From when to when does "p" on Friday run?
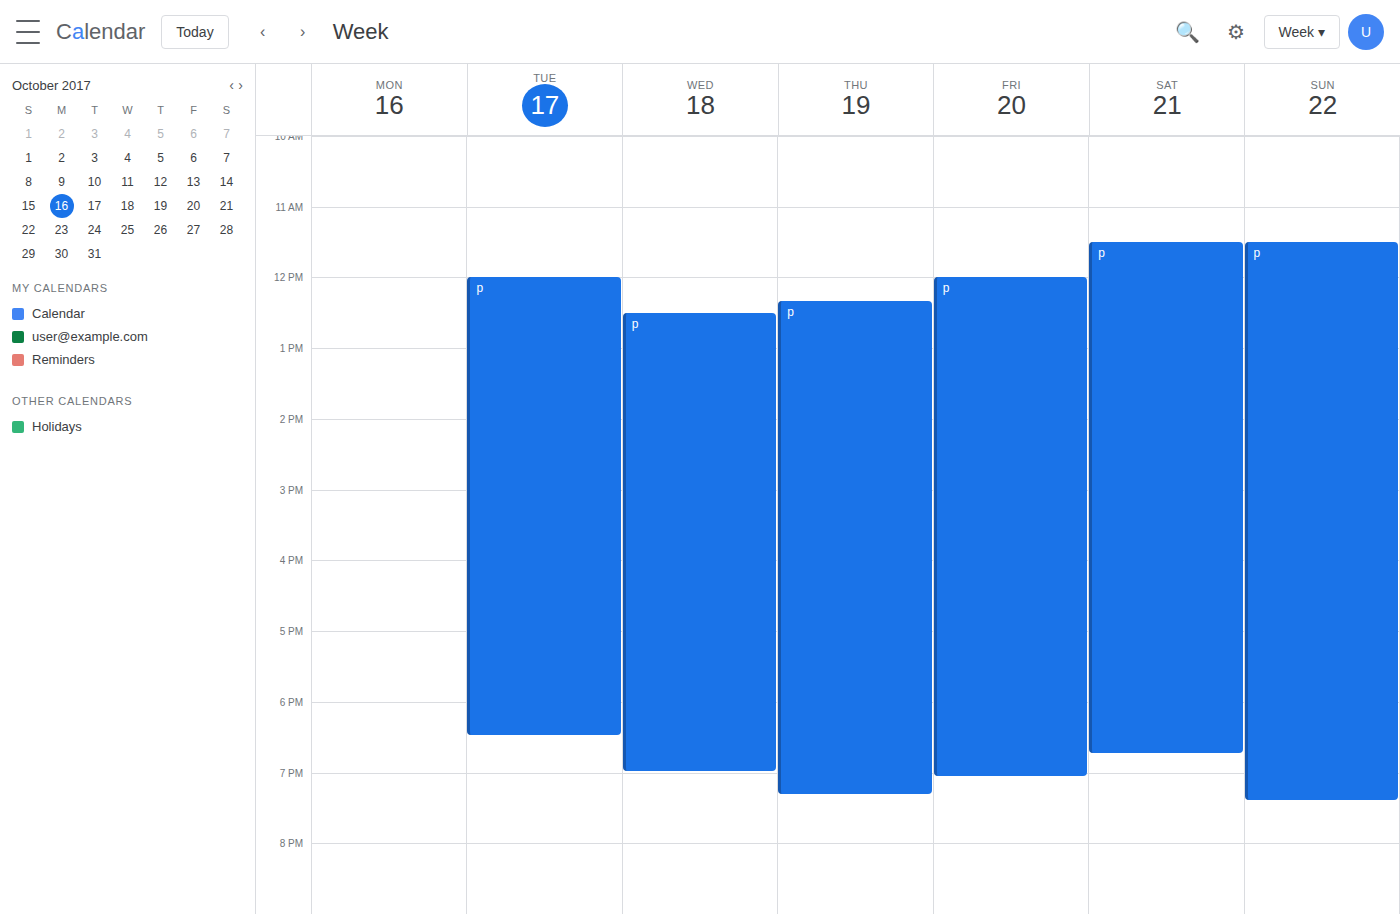
12:00 PM to 7:05 PM